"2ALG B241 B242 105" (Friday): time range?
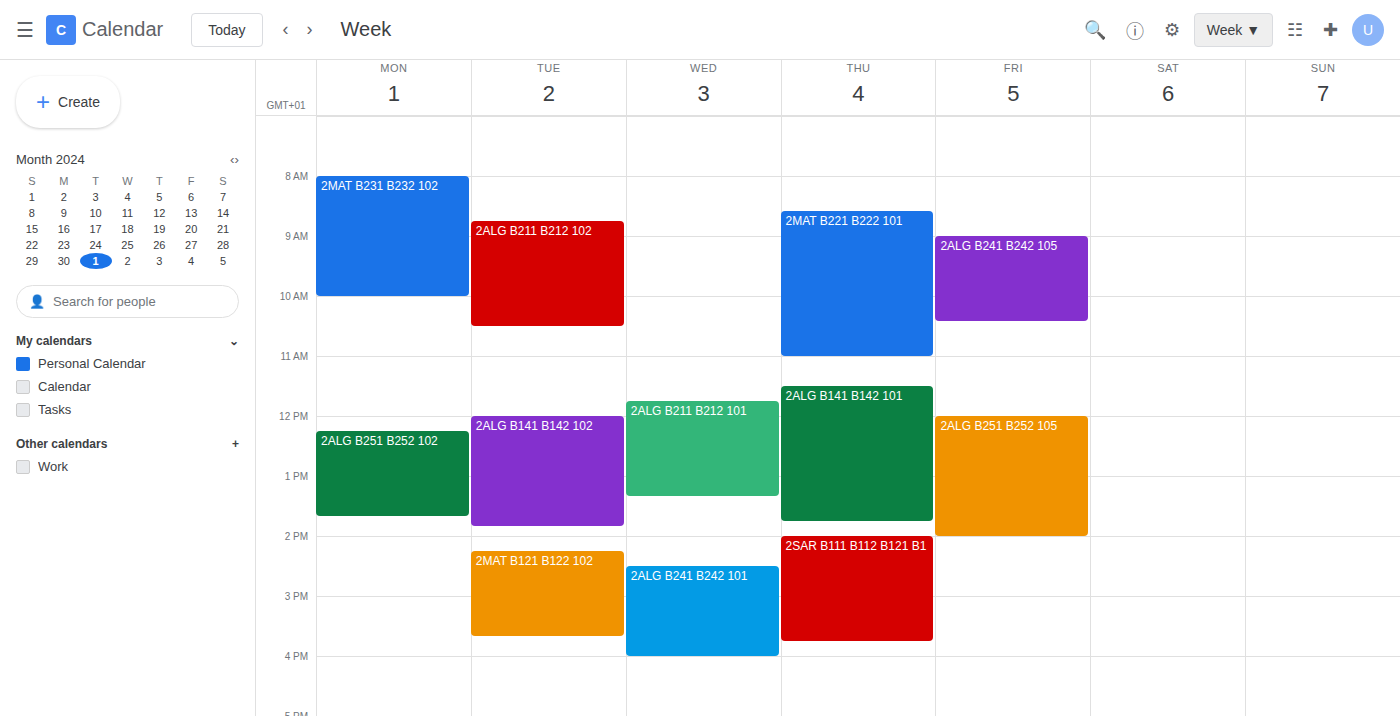
09:00 to 10:25